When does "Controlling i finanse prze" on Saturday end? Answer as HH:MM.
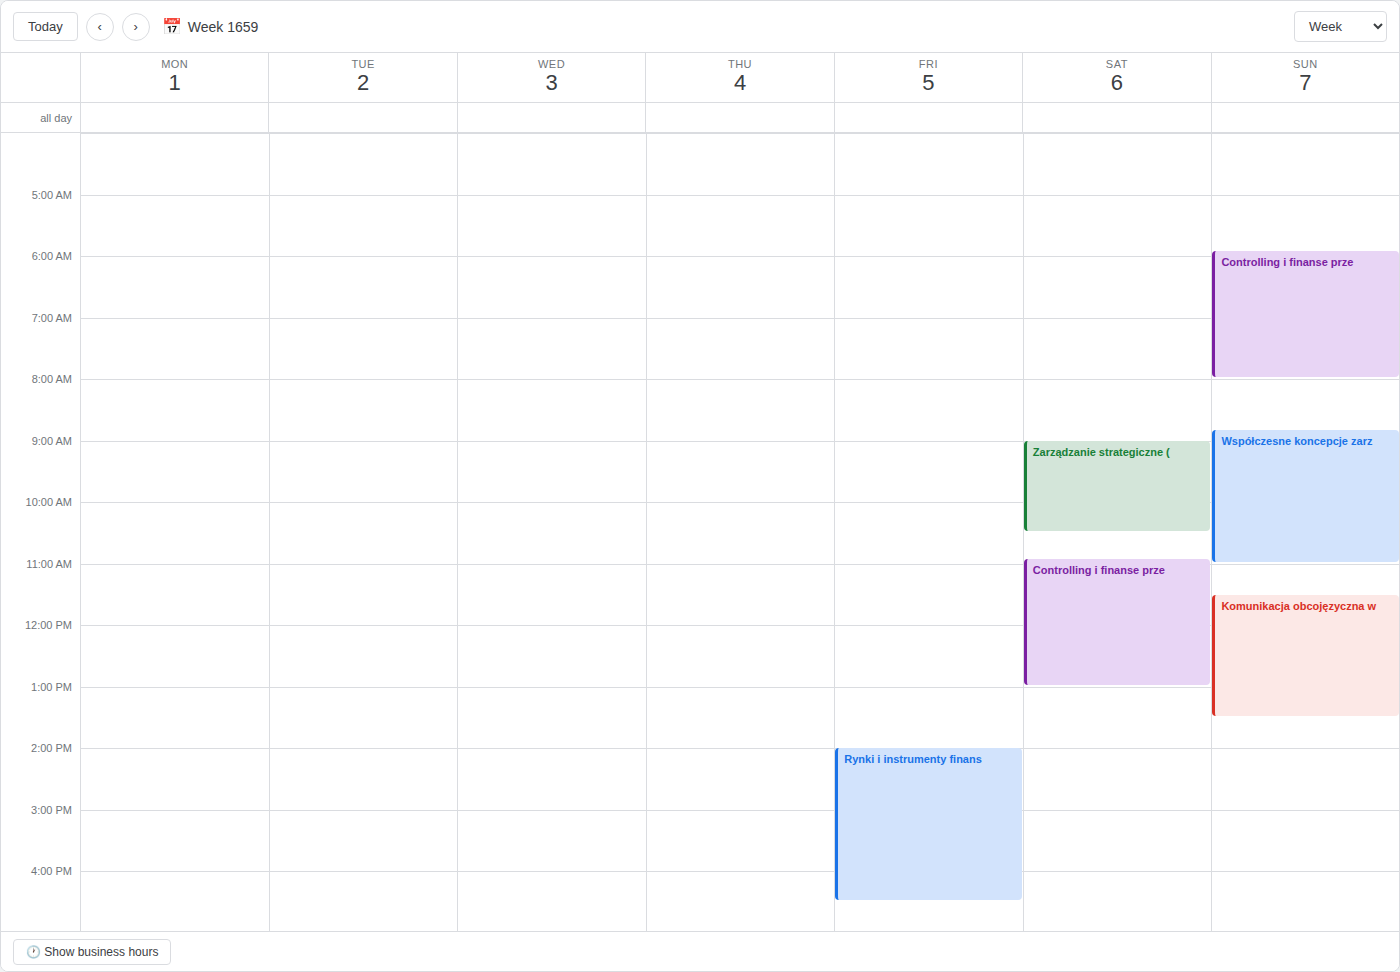
13:00